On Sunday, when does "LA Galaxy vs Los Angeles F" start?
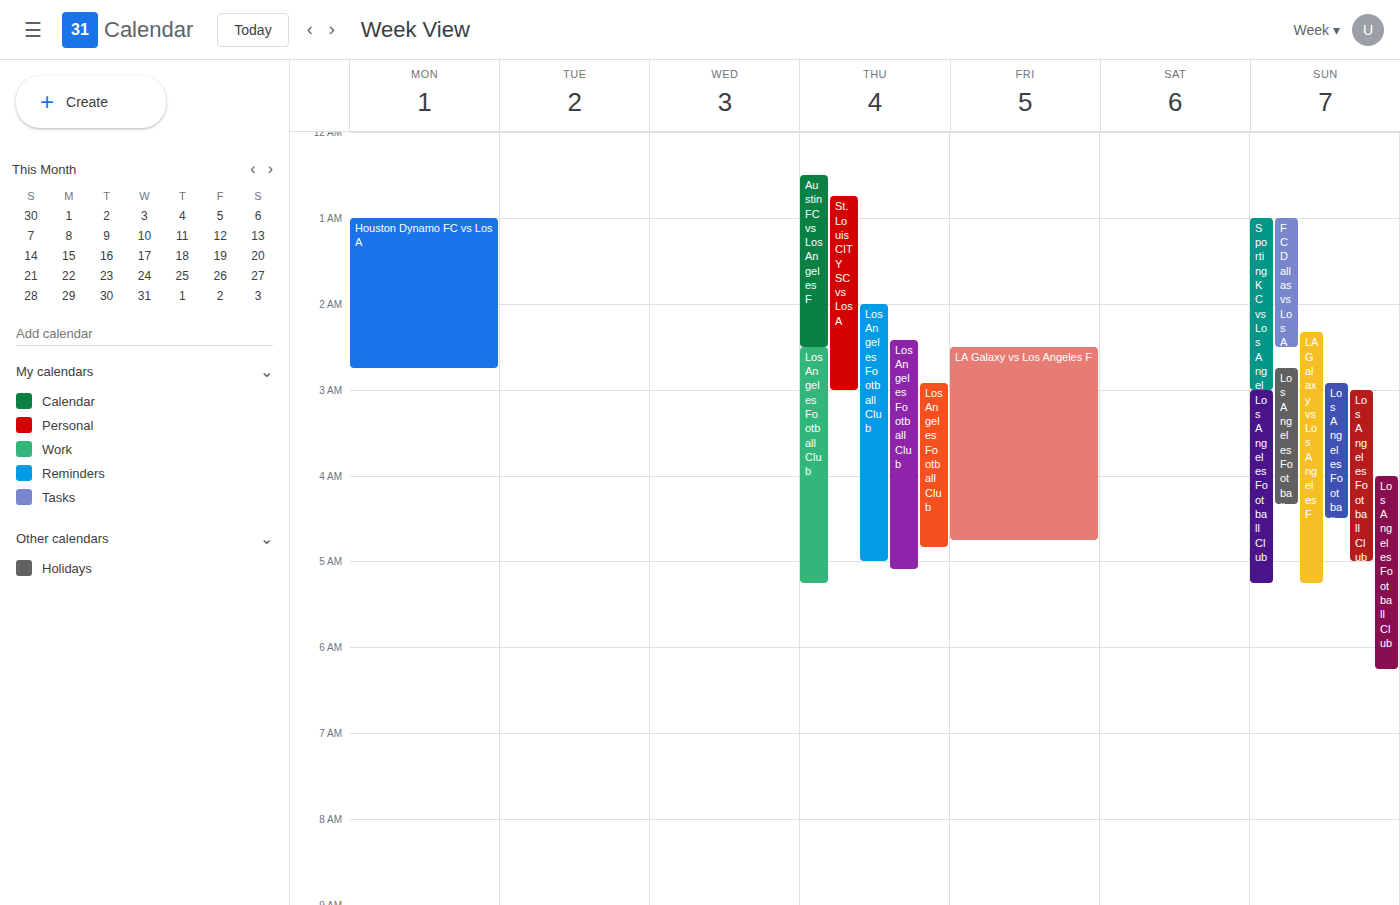
2:20 AM